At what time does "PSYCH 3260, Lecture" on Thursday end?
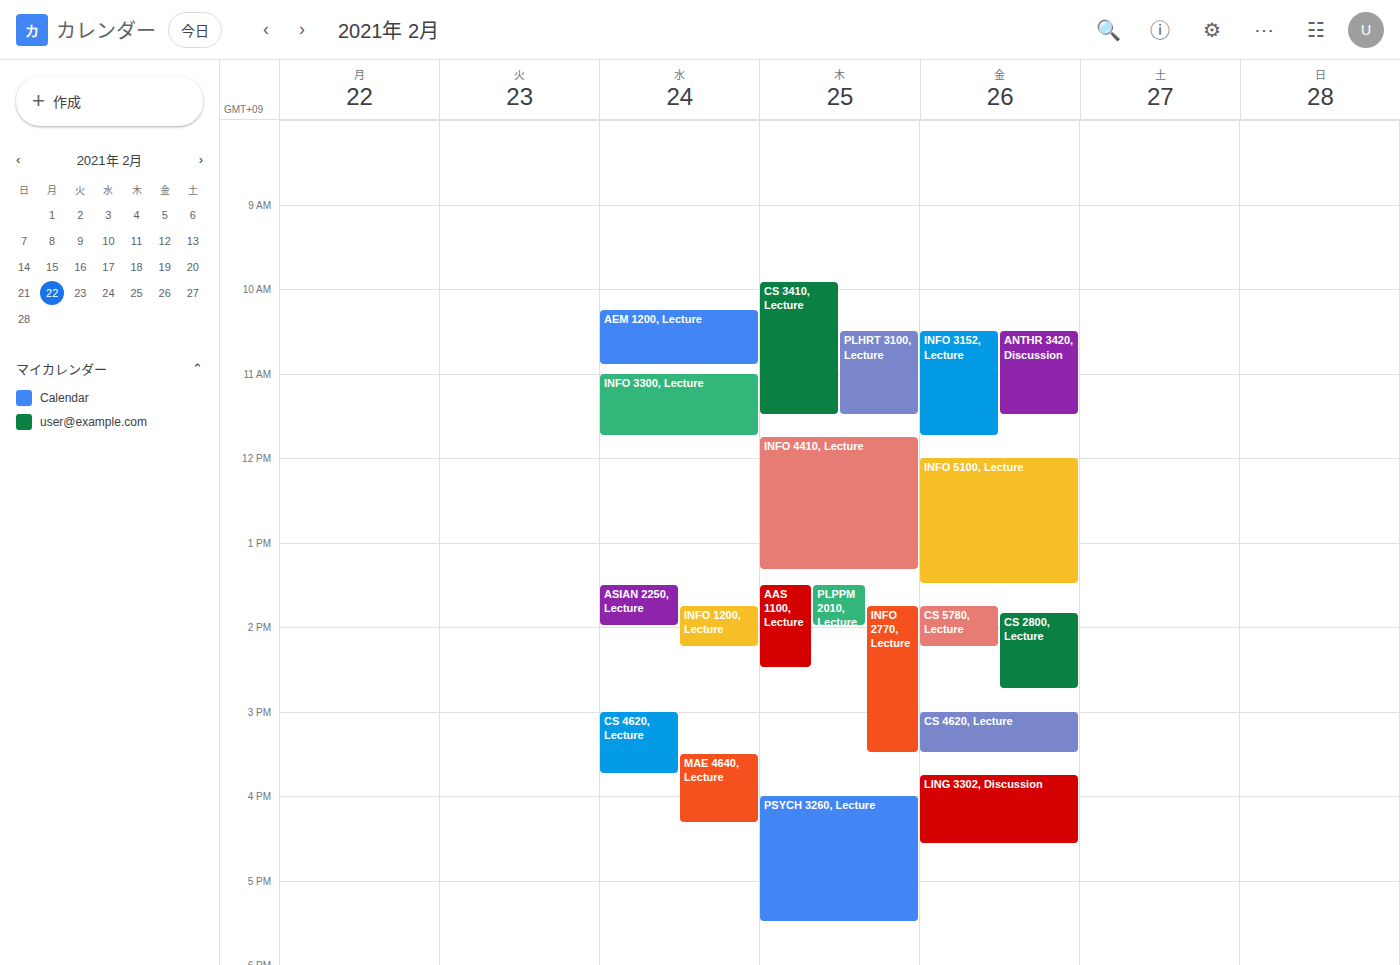
17:30